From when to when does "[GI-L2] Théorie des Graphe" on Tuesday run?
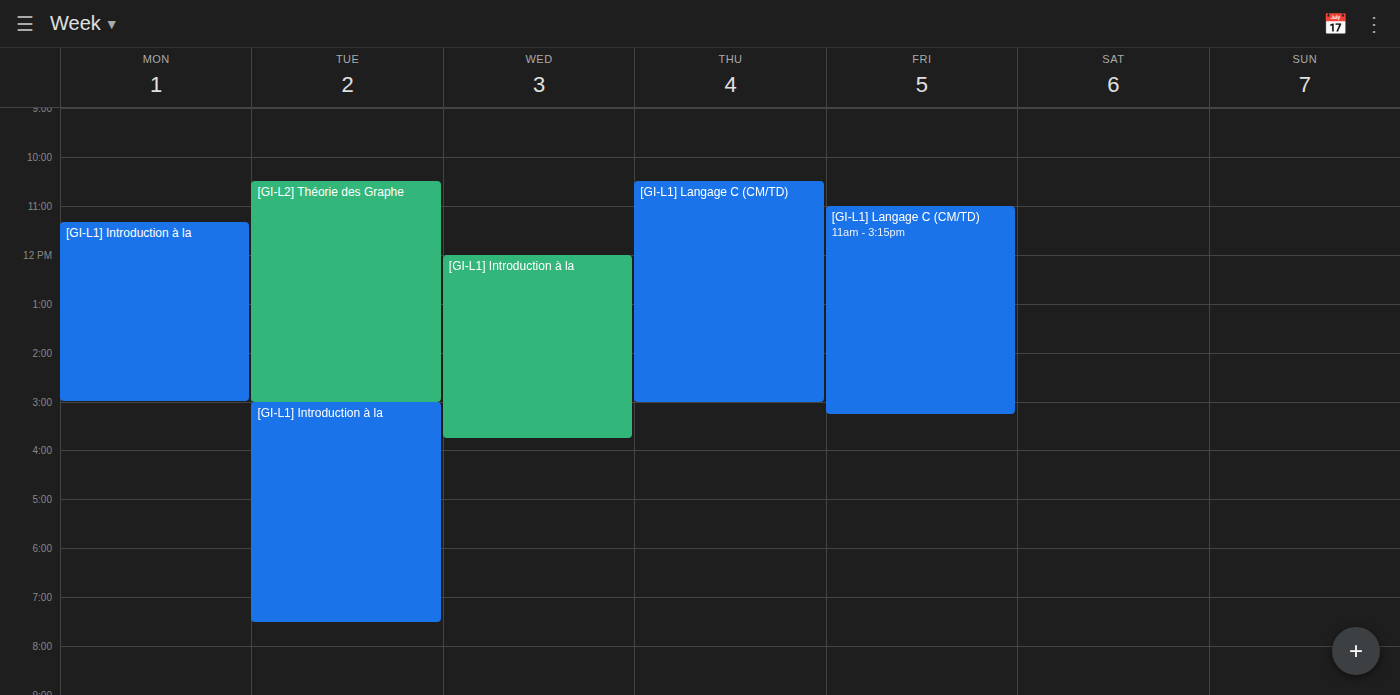
10:30 AM to 3:00 PM